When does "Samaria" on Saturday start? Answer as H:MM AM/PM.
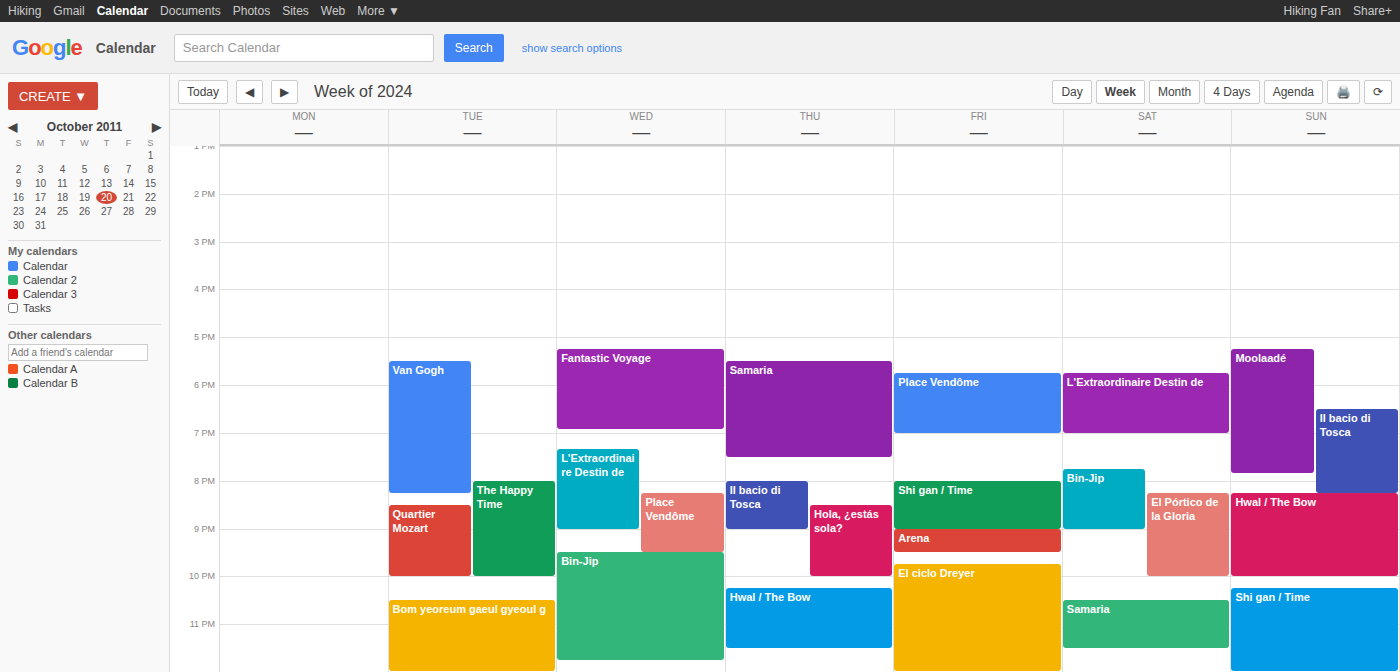
10:30 PM